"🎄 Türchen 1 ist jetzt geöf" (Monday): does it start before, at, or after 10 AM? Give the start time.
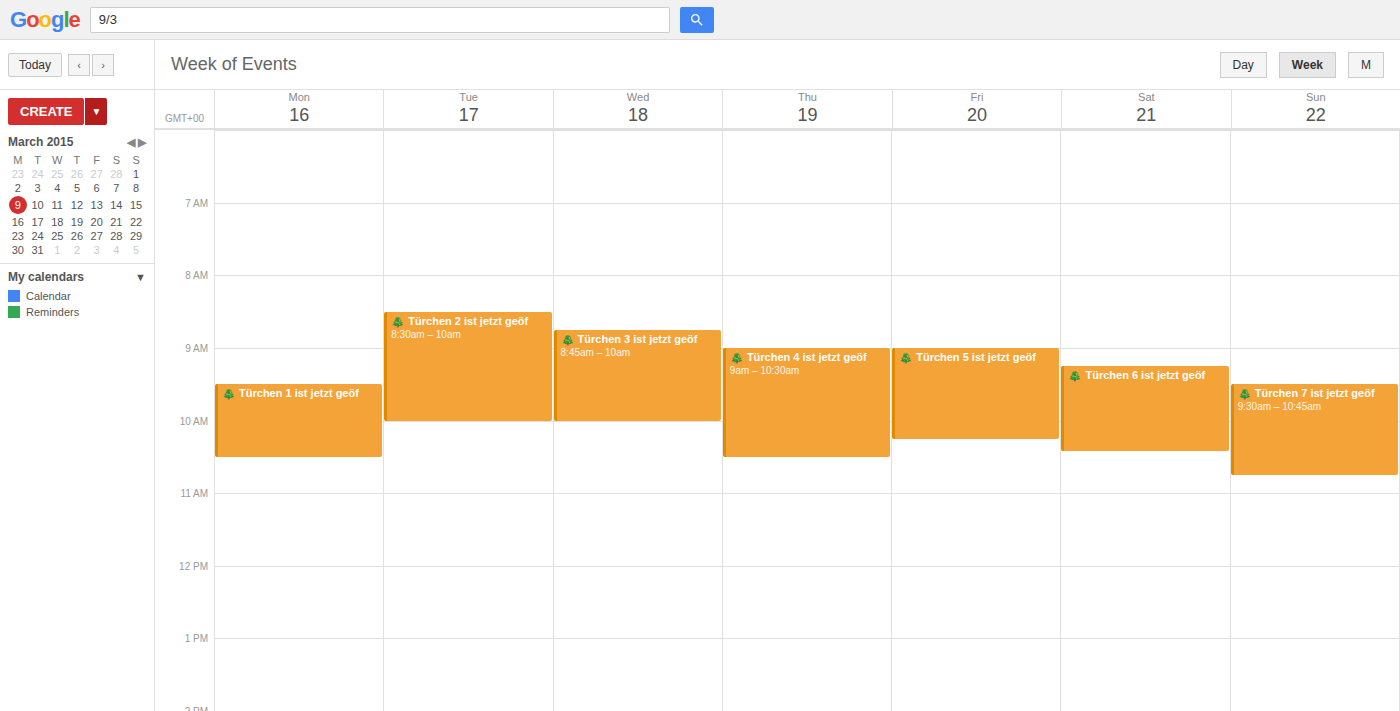
9:30 AM -- before 10 AM, 30 minutes above the 10 AM line.